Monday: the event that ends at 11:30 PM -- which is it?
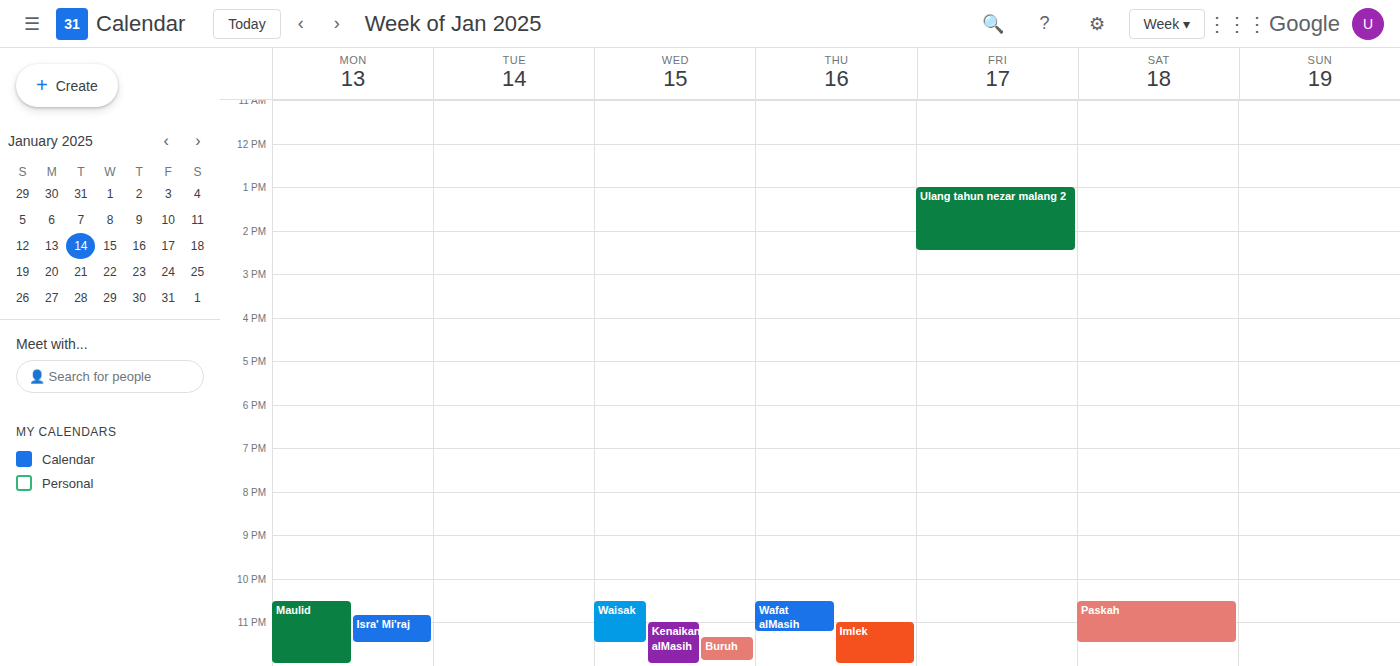
"Isra' Mi'raj"